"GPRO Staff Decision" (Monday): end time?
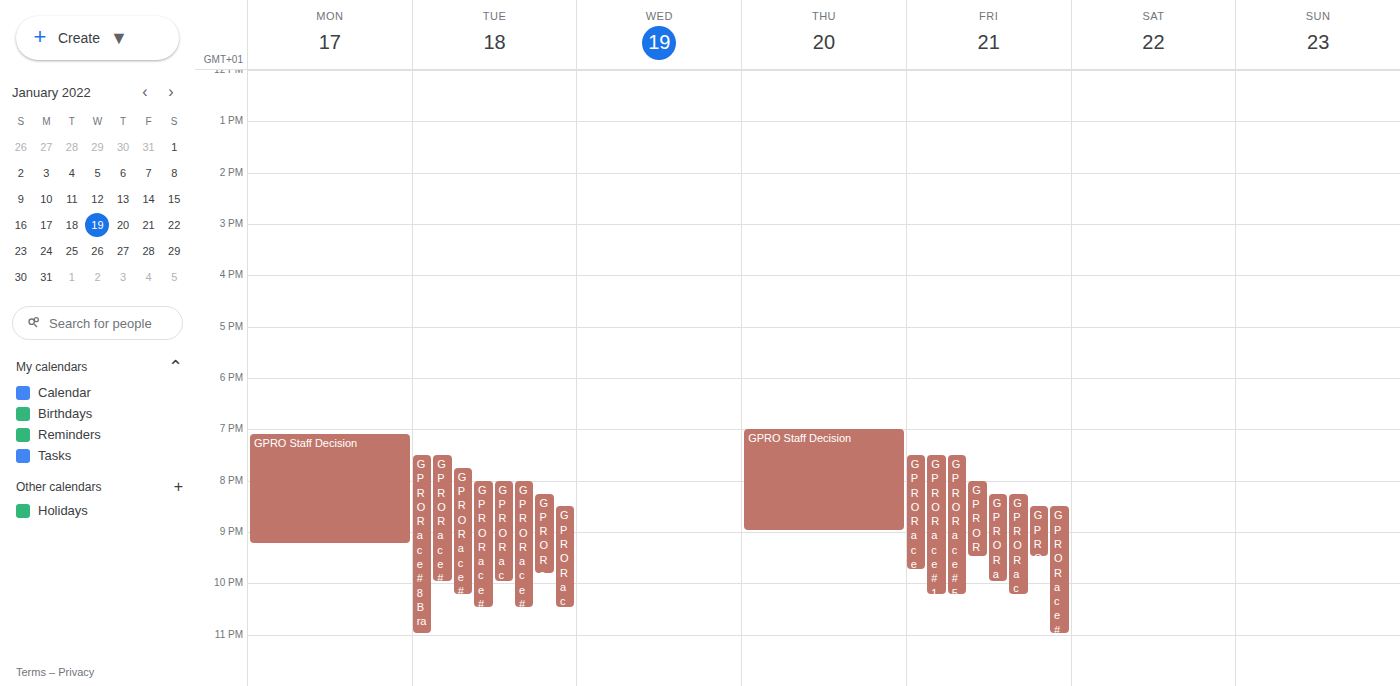
21:15